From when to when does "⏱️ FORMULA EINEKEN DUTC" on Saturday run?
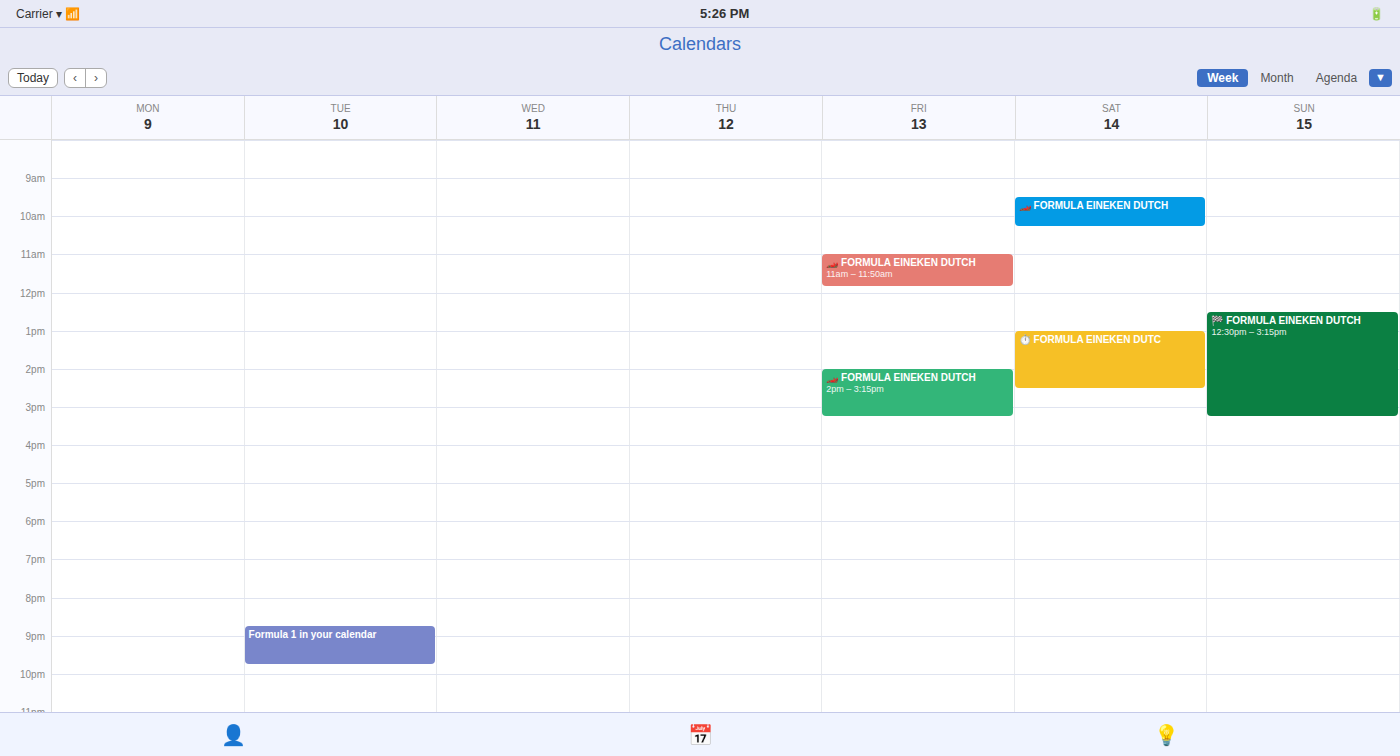
1:00 PM to 2:30 PM